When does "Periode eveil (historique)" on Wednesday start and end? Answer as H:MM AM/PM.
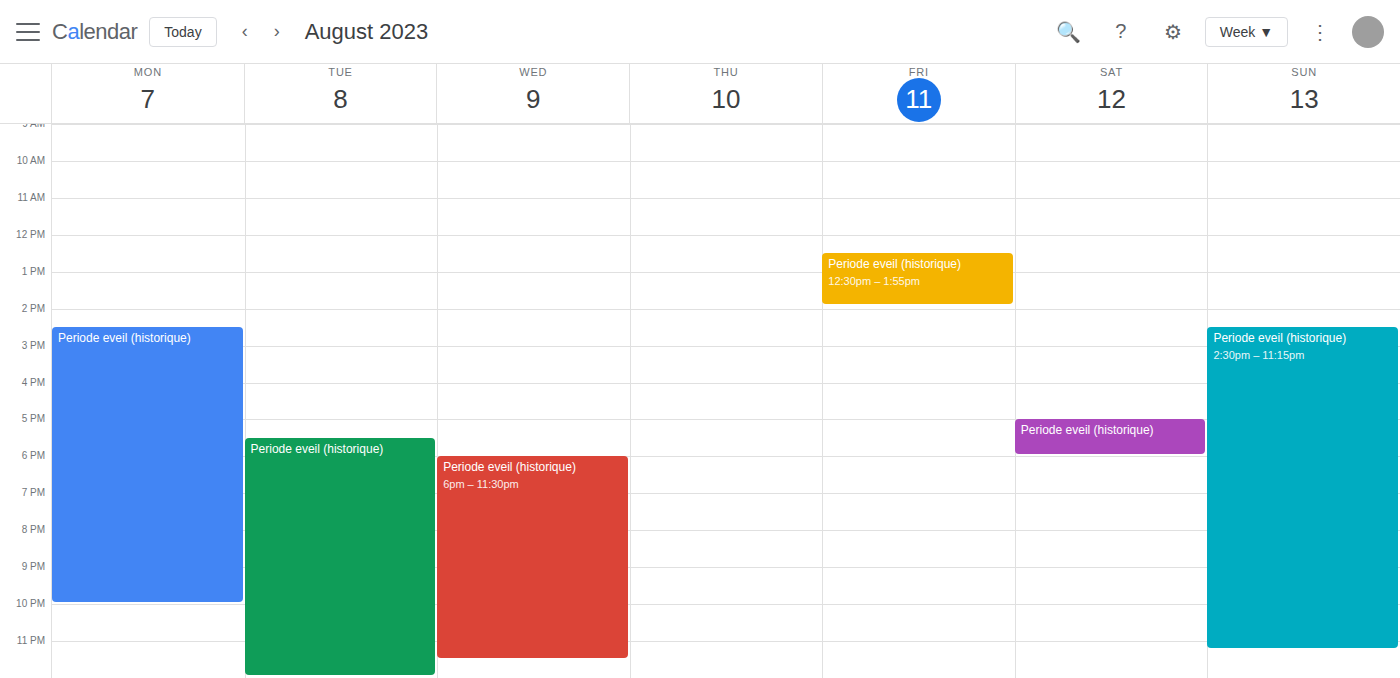
6:00 PM to 11:30 PM